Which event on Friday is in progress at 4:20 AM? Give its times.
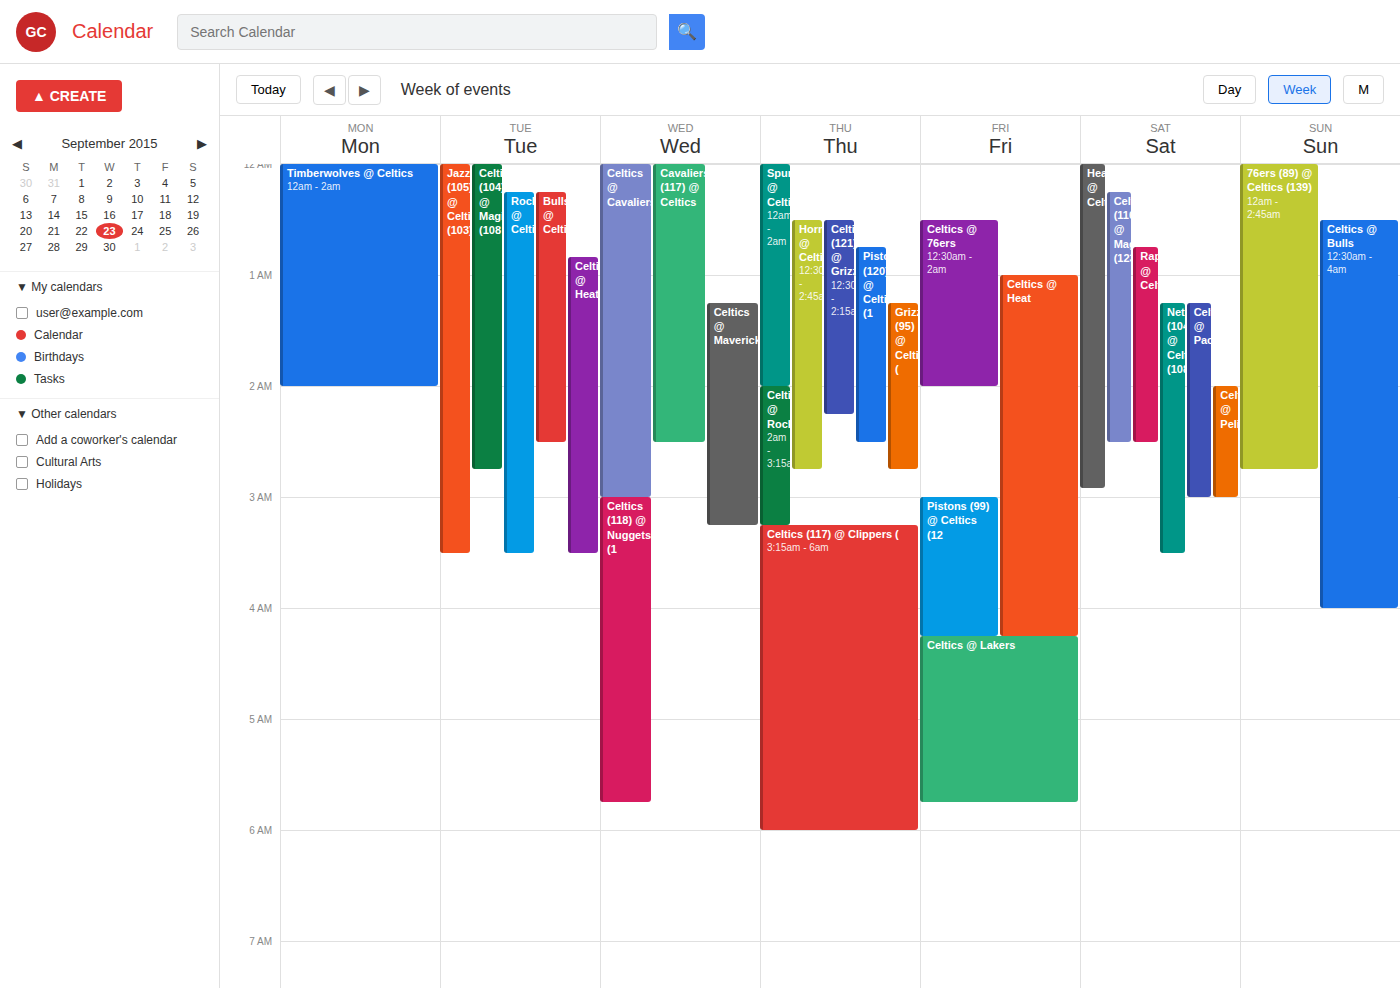
"Celtics @ Lakers", 4:15 AM to 5:45 AM